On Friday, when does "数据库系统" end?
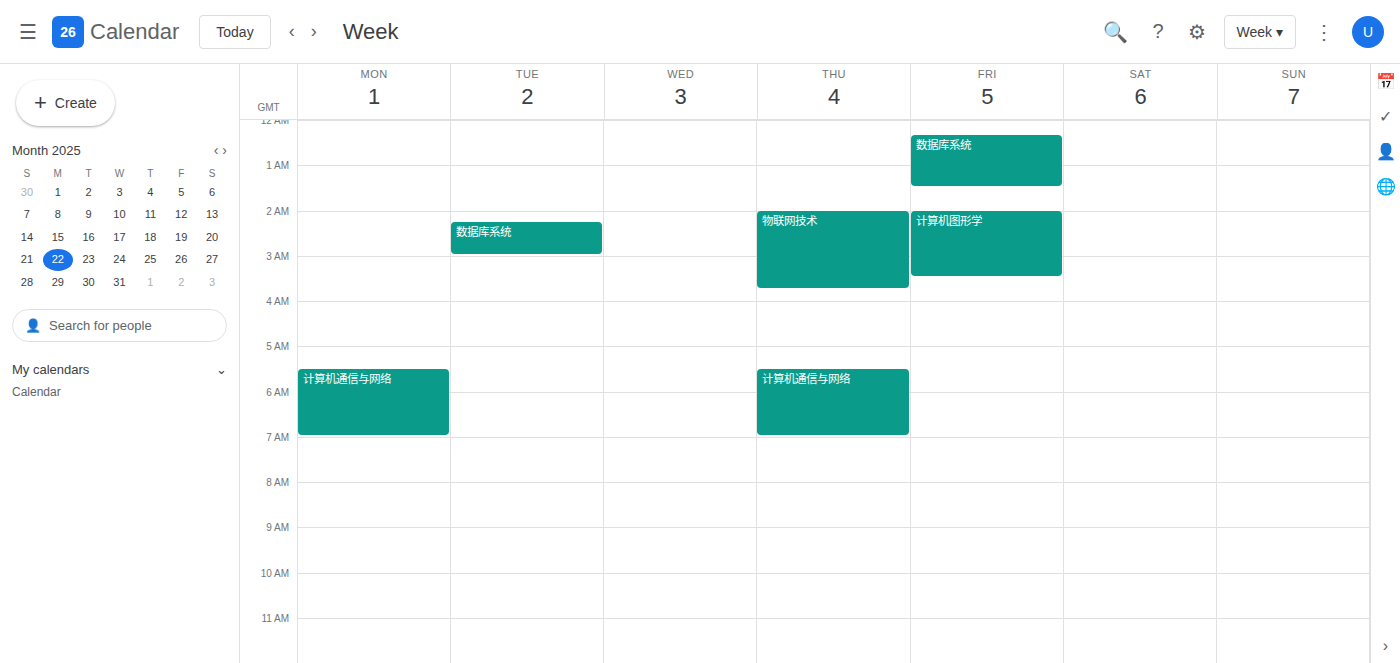
1:30 AM